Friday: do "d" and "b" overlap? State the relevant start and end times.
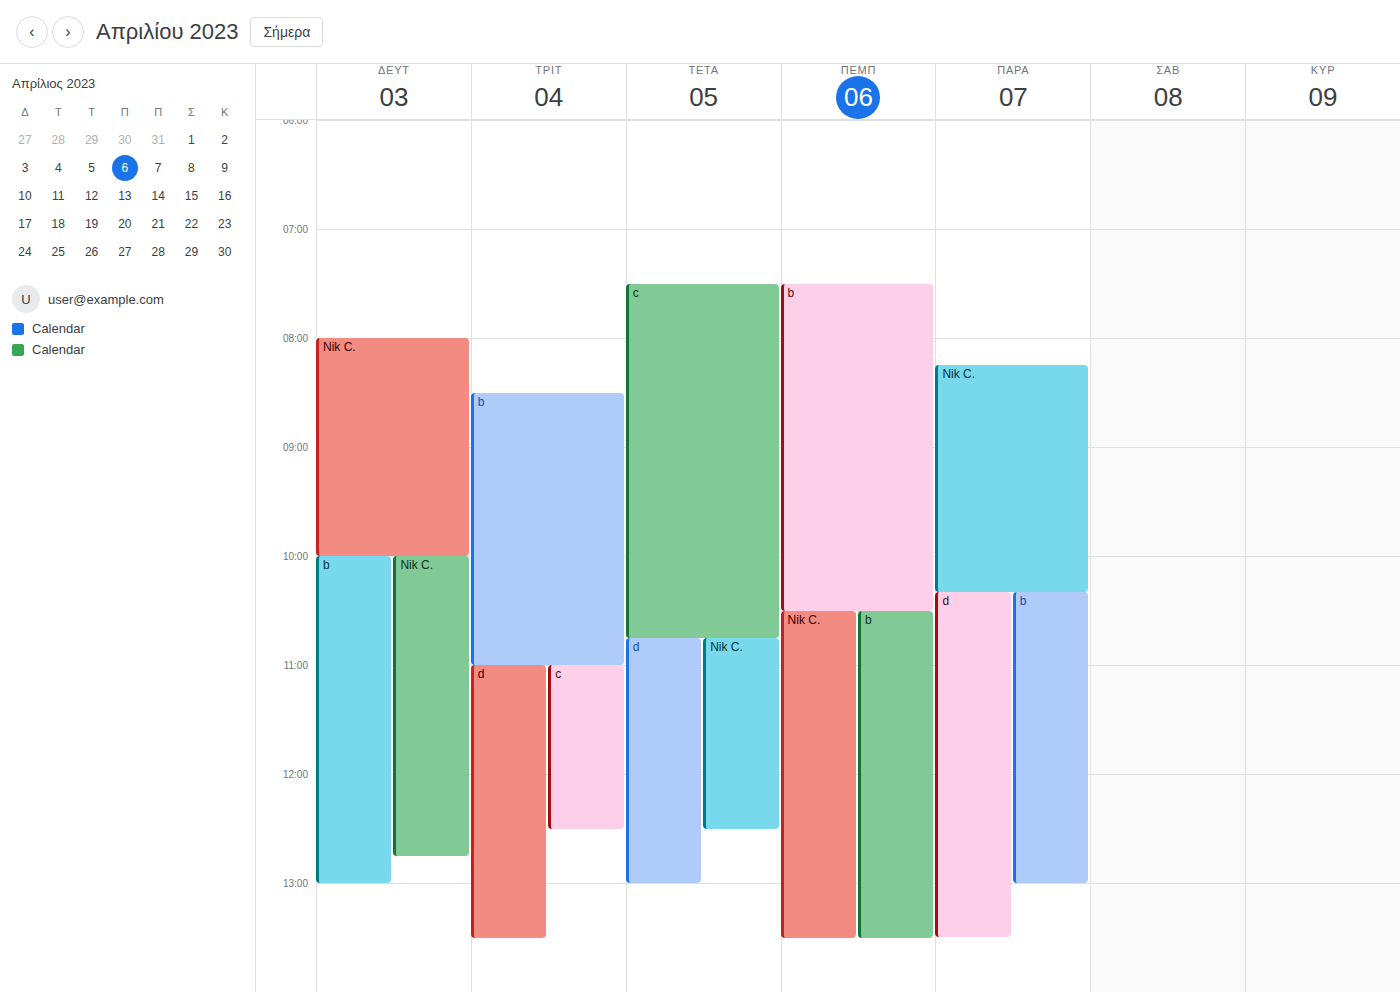
"b" runs 10:20 AM to 1:00 PM, inside "d" -- they overlap.